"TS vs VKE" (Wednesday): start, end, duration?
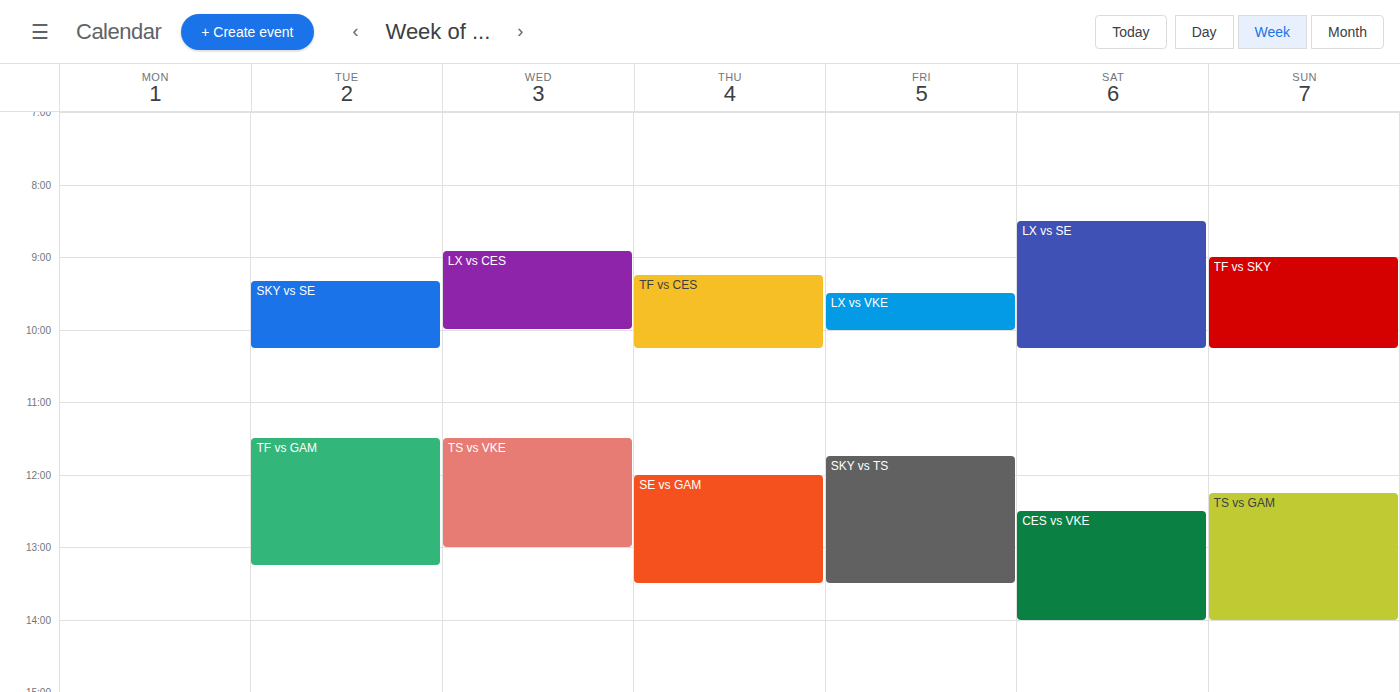
11:30 AM to 1:00 PM, 1 hour 30 minutes